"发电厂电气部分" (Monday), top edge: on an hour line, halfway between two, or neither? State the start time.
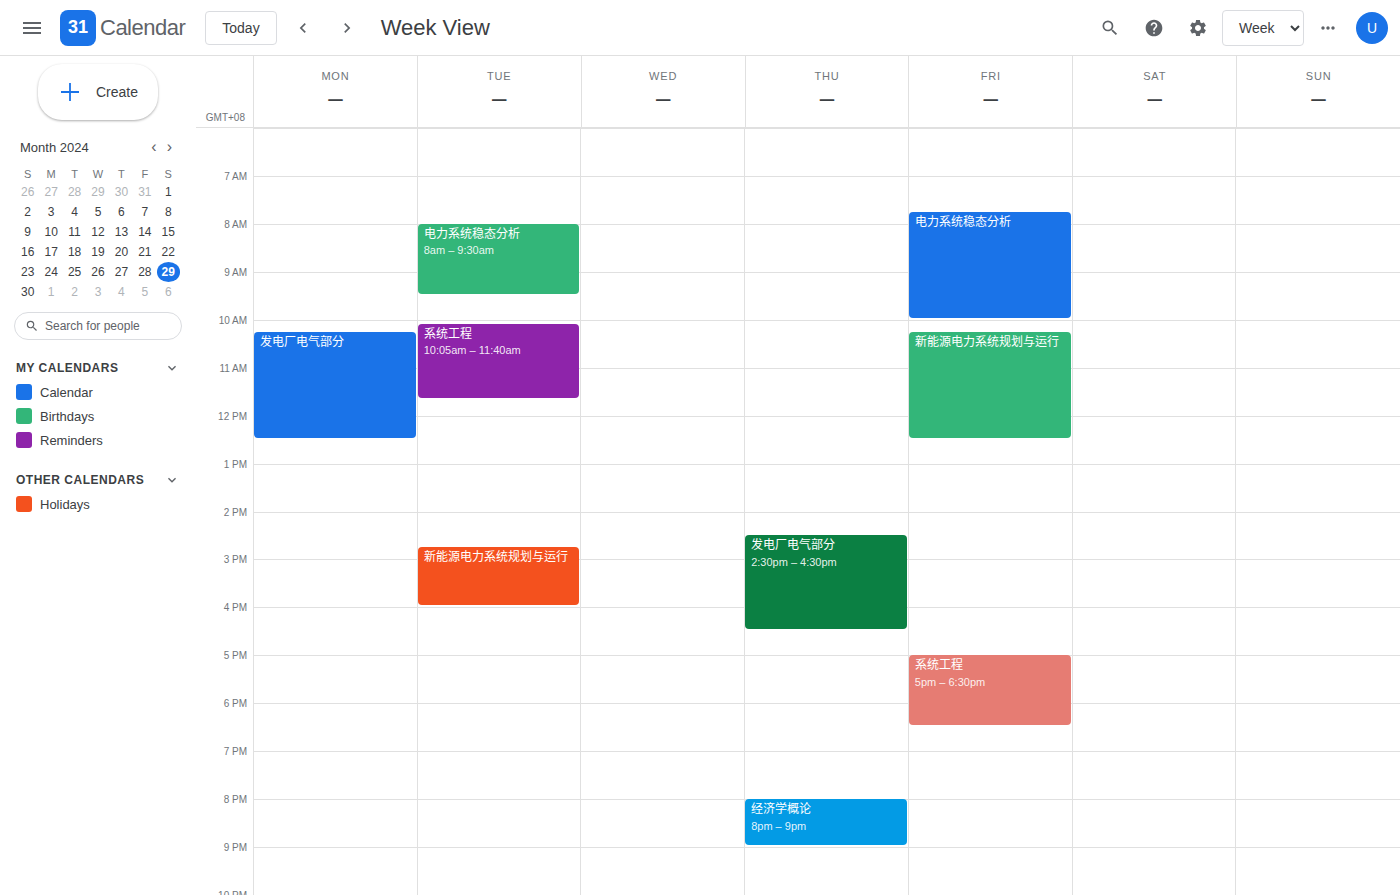
10:15 AM -- neither: a quarter of the way from the 10 AM line to the 11 AM line.